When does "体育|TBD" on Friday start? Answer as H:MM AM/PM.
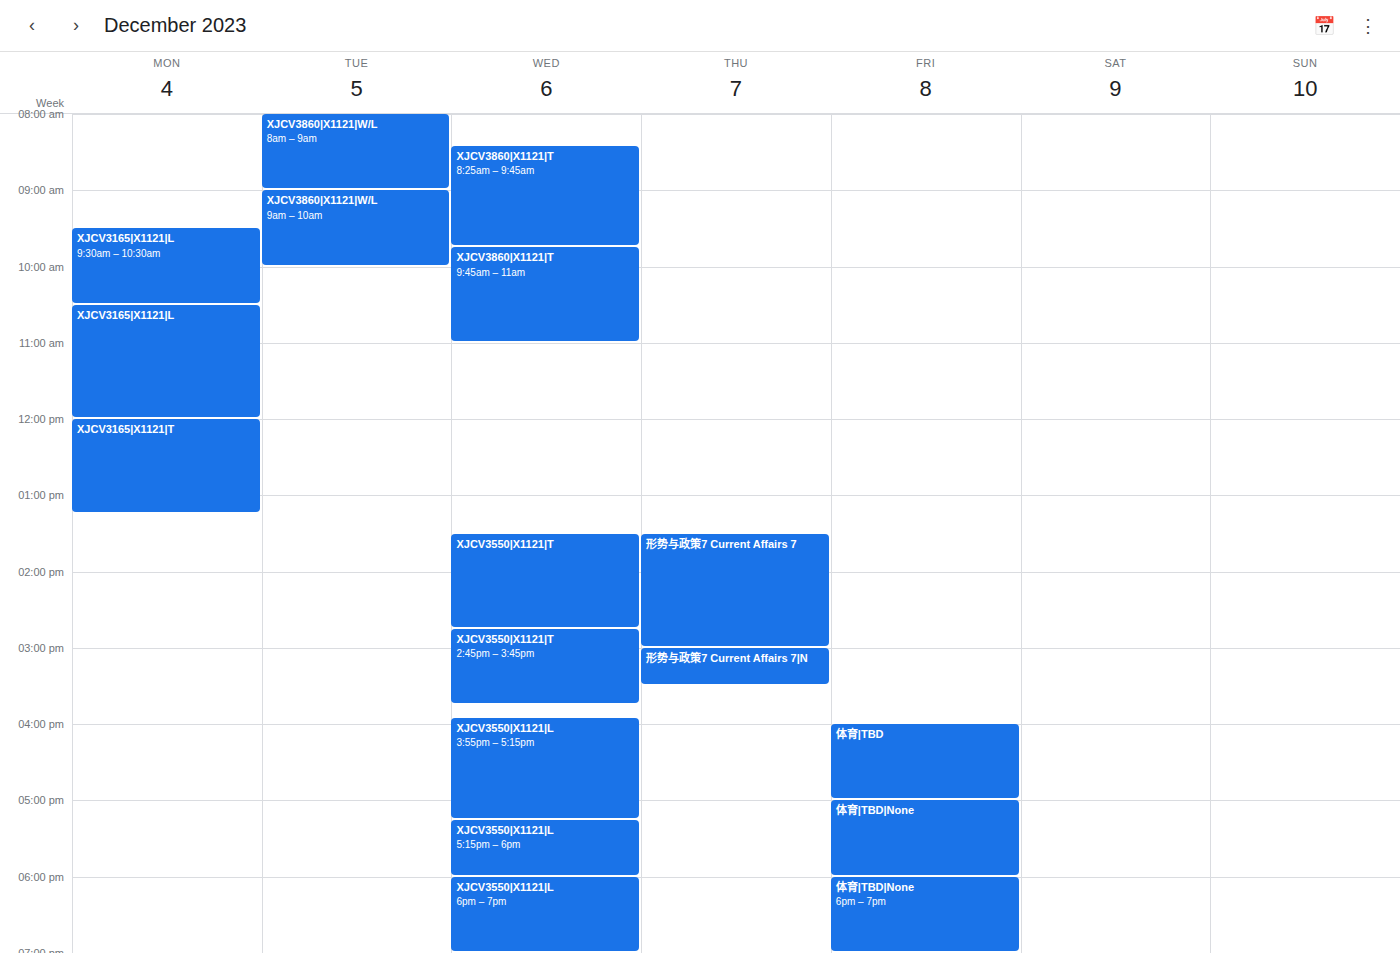
4:00 PM